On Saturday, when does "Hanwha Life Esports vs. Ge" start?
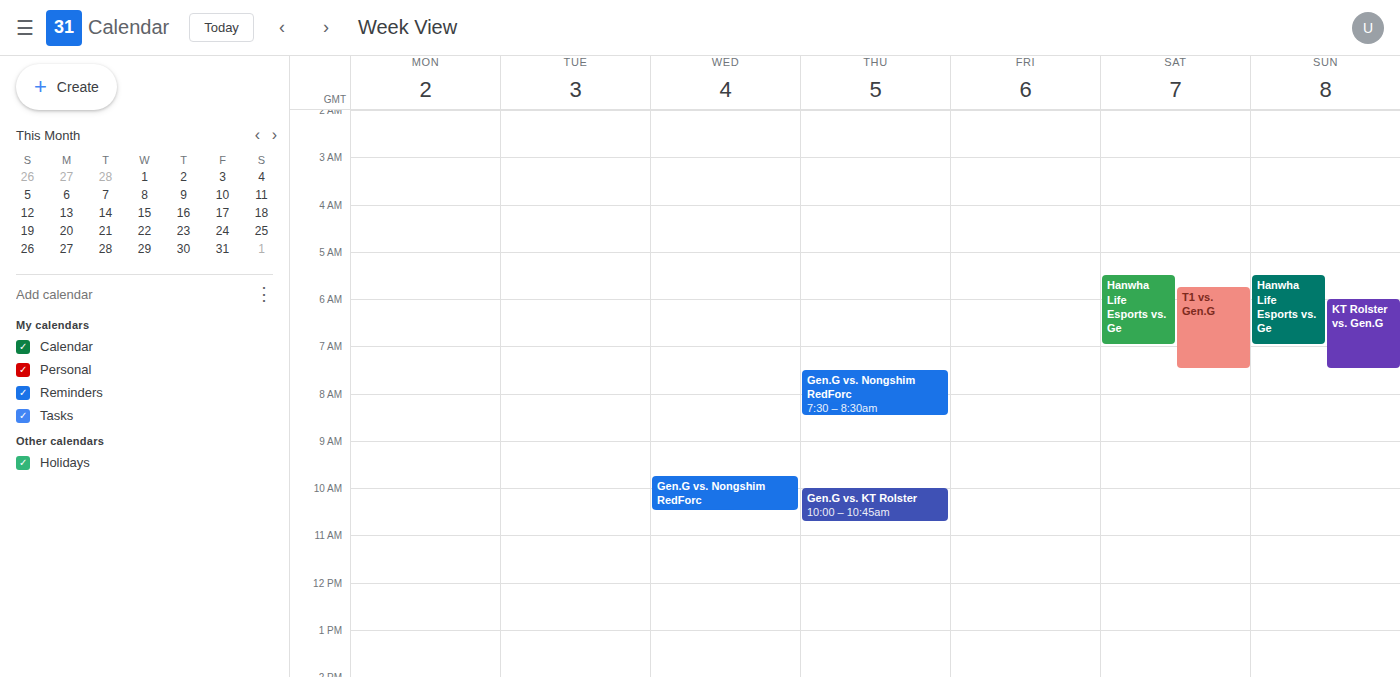
5:30 AM